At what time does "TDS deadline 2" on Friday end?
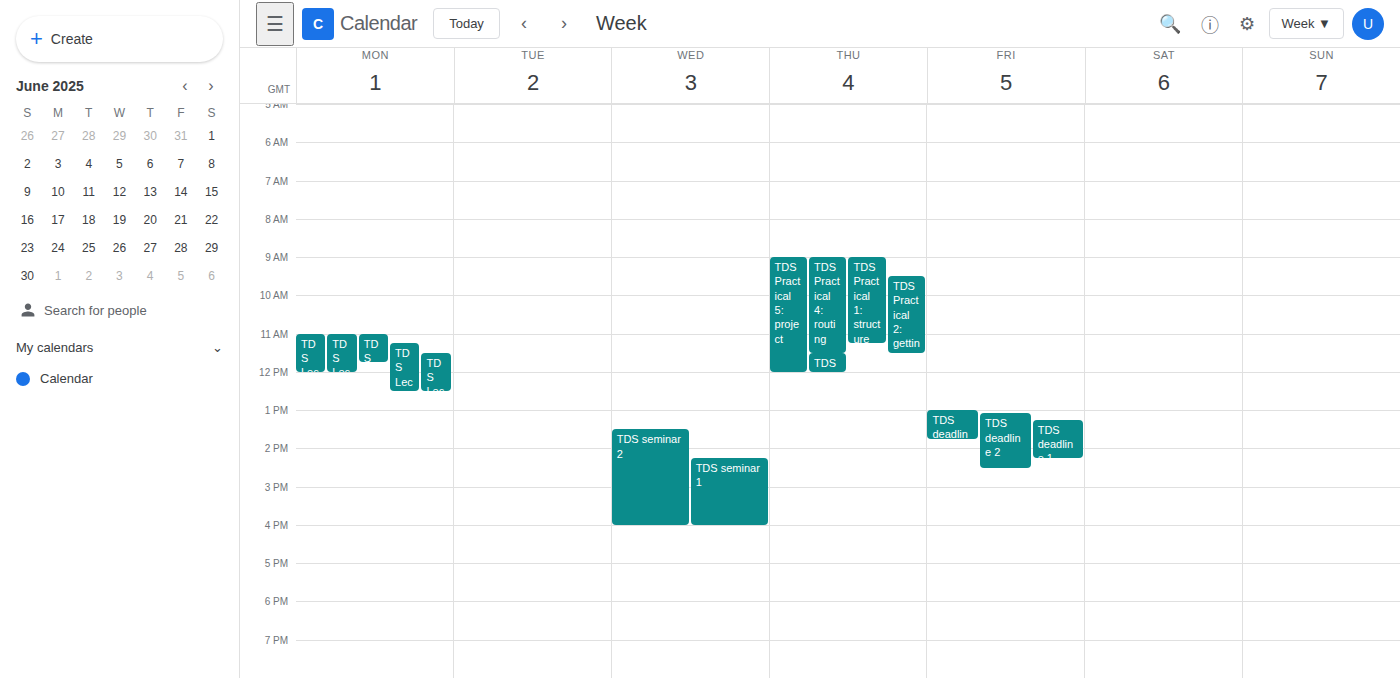
2:30 PM